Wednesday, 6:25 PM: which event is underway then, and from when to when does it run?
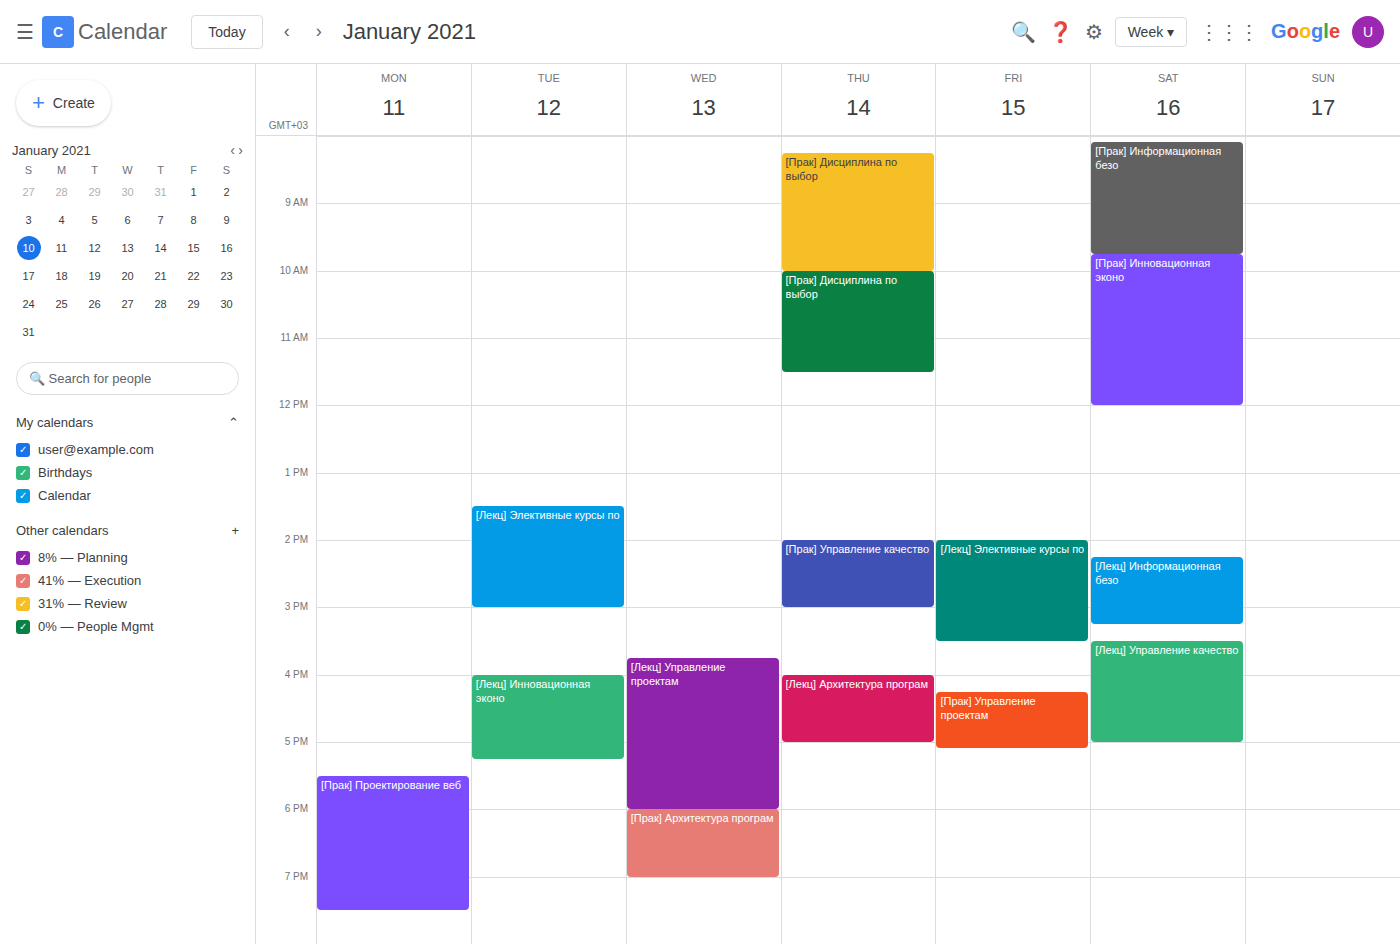
"[Прак] Архитектура програм", 6:00 PM to 7:00 PM